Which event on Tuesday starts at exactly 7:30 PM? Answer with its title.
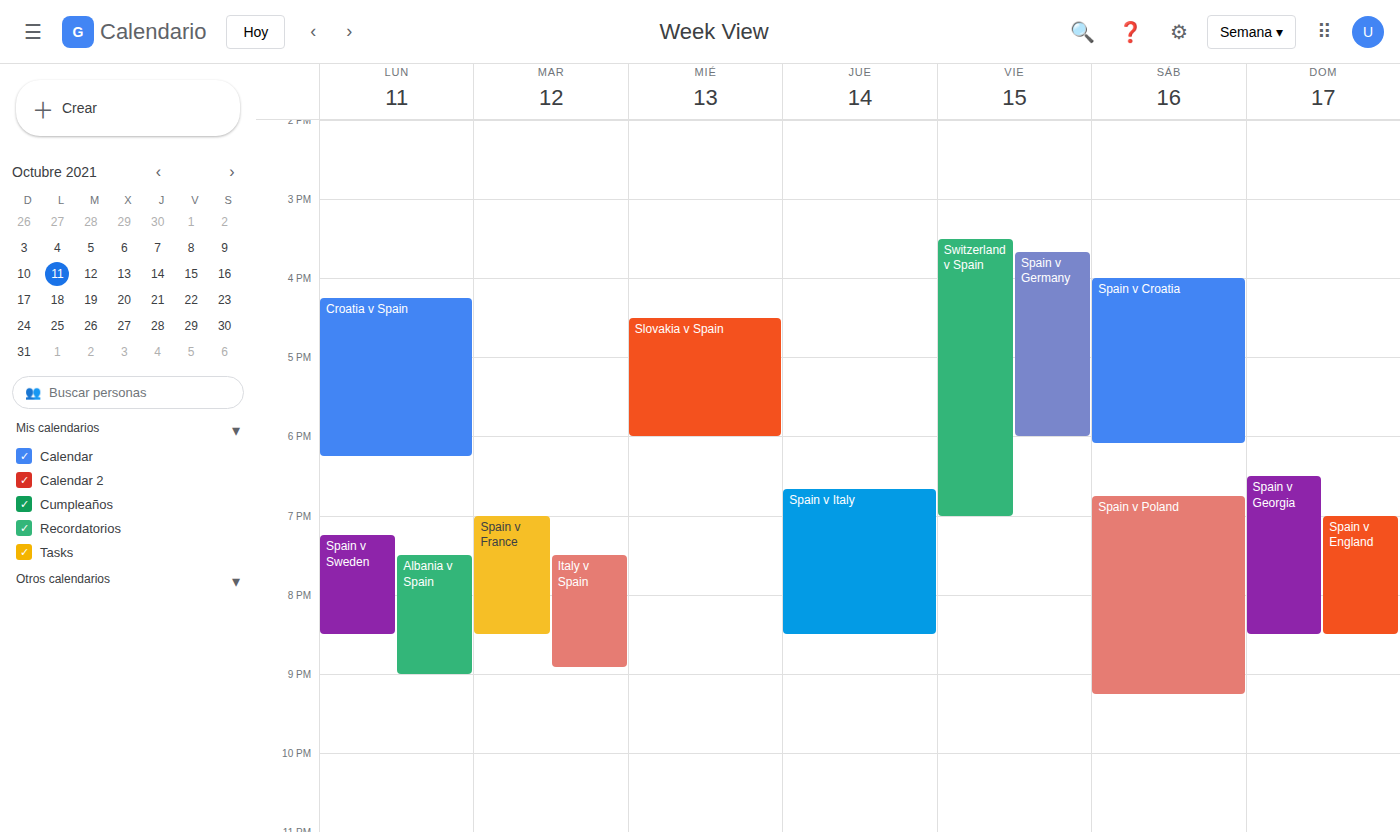
"Italy v Spain"